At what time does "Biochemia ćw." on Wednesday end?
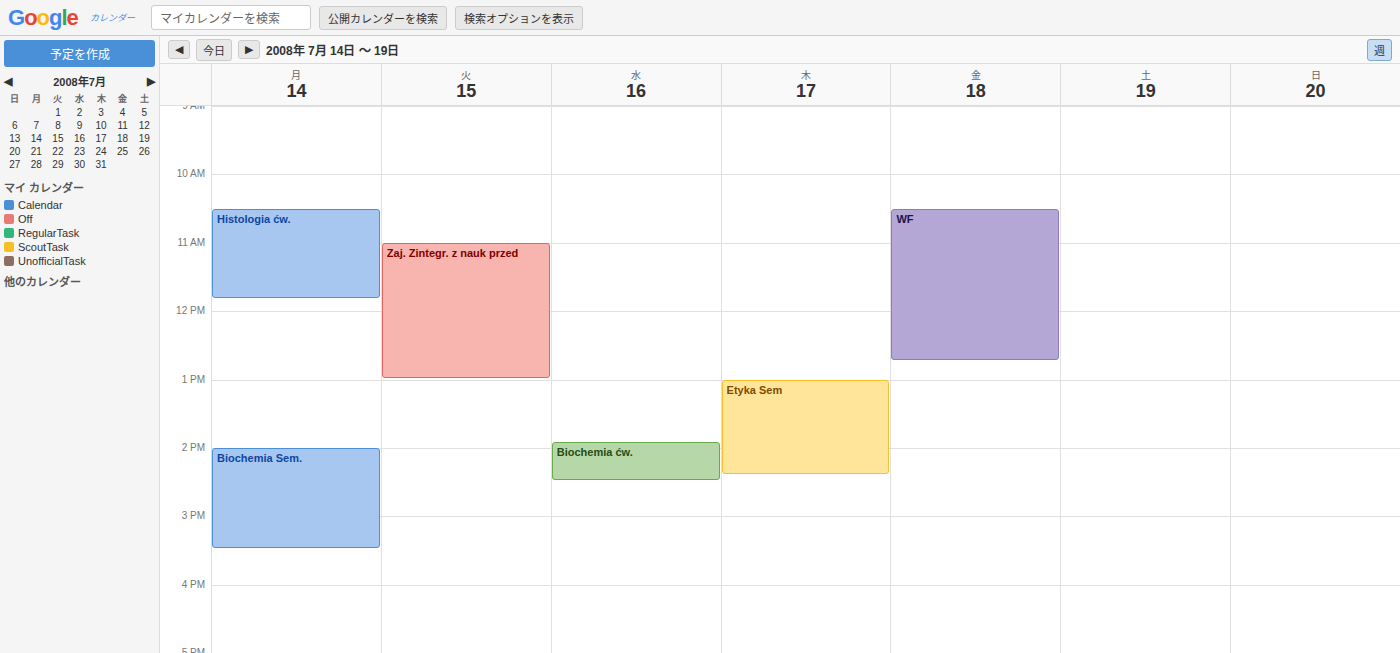
2:30 PM